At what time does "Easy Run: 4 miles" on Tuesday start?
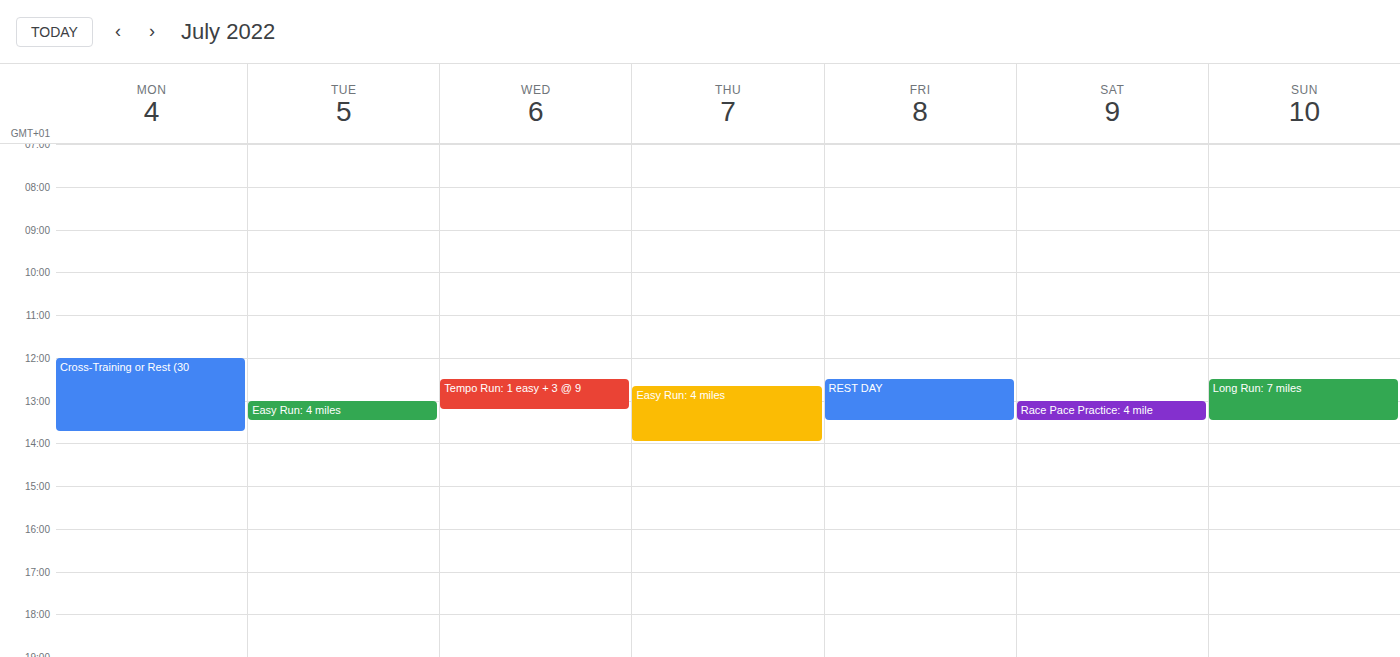
1:00 PM